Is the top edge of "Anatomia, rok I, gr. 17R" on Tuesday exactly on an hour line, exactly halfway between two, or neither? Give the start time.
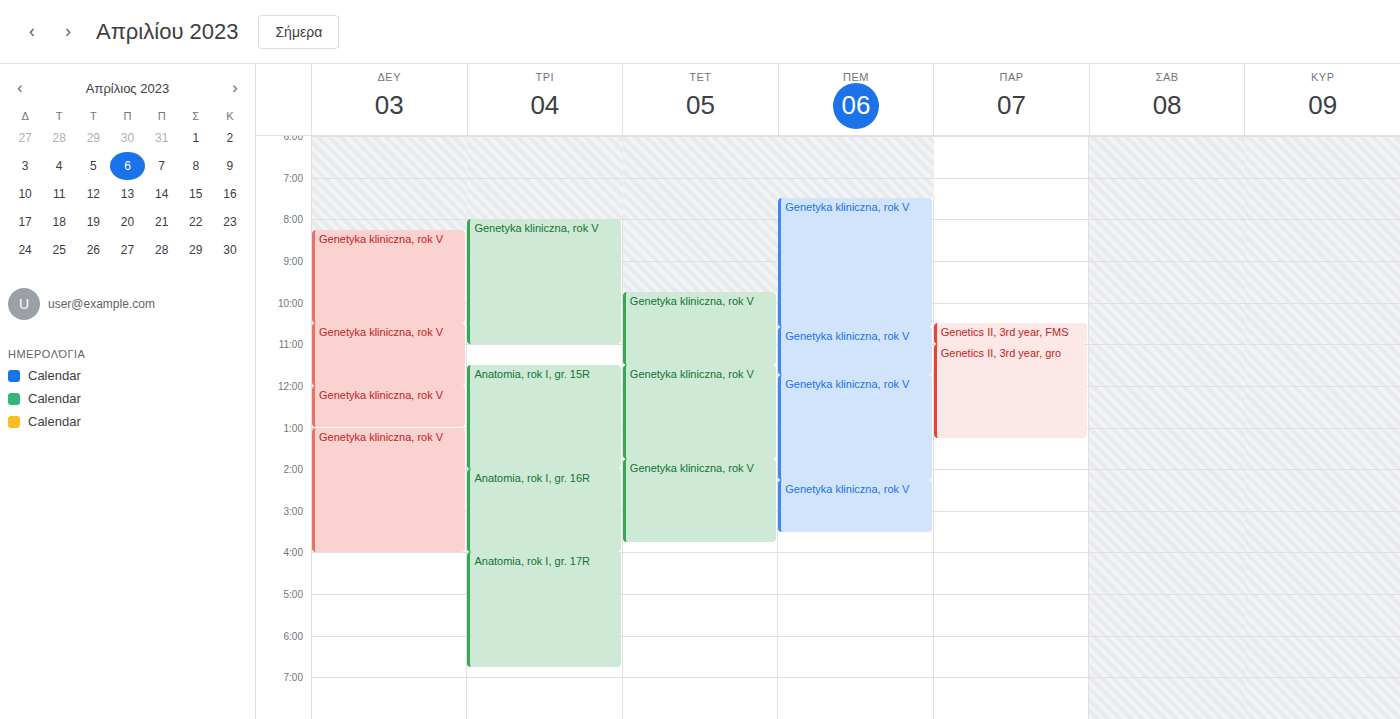
4:00 PM -- exactly on the 4 PM line.